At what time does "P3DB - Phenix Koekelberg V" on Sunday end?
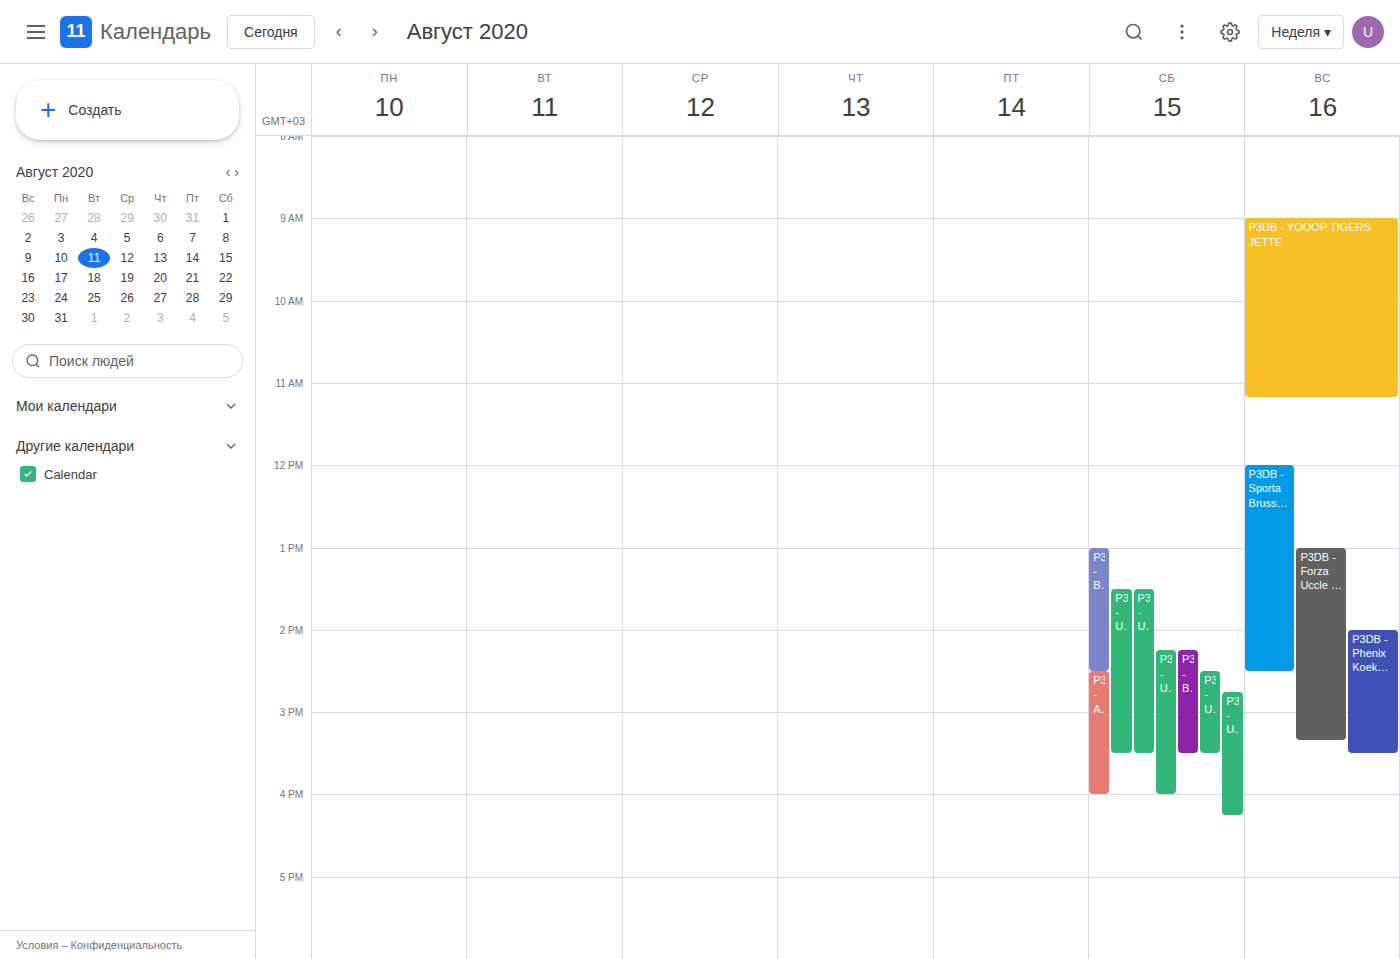
15:30